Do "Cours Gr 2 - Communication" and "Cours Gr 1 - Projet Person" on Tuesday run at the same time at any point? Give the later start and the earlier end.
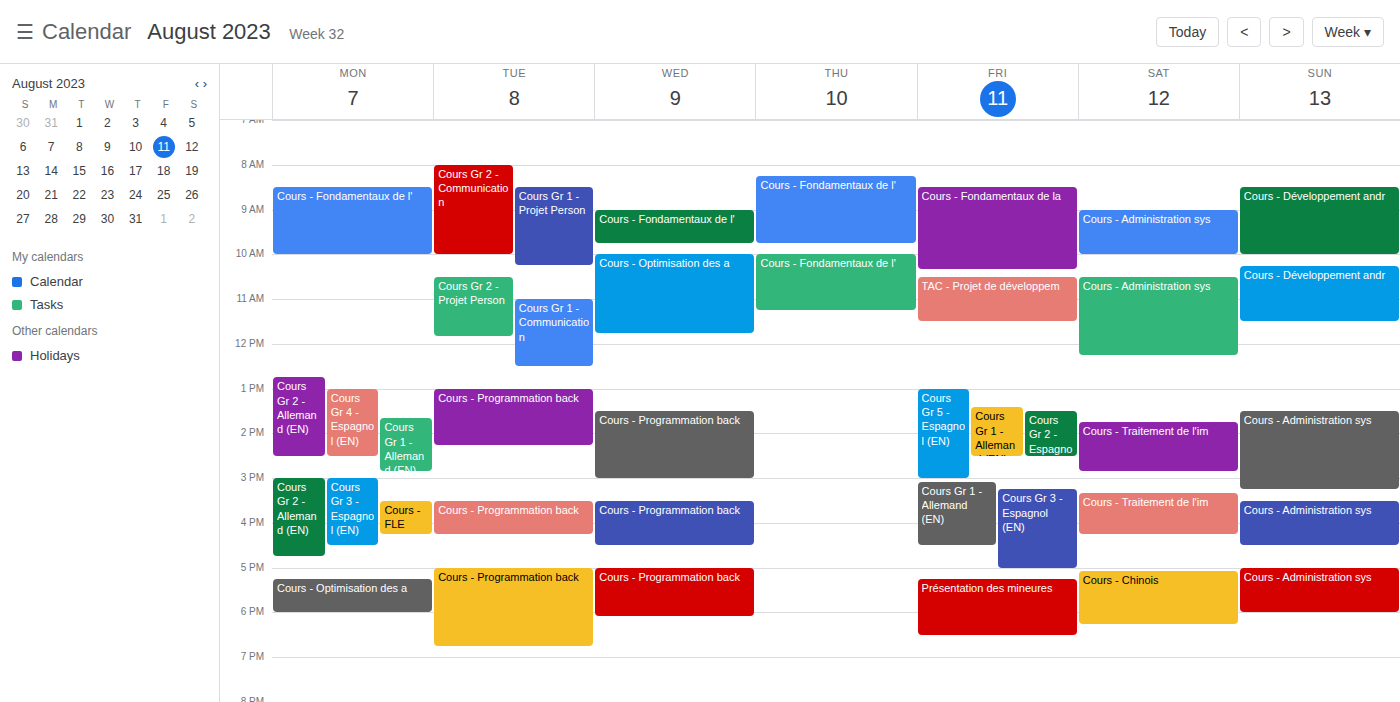
"Cours Gr 1 - Projet Person" starts at 08:30, before "Cours Gr 2 - Communication" ends at 10:00 -- they overlap.